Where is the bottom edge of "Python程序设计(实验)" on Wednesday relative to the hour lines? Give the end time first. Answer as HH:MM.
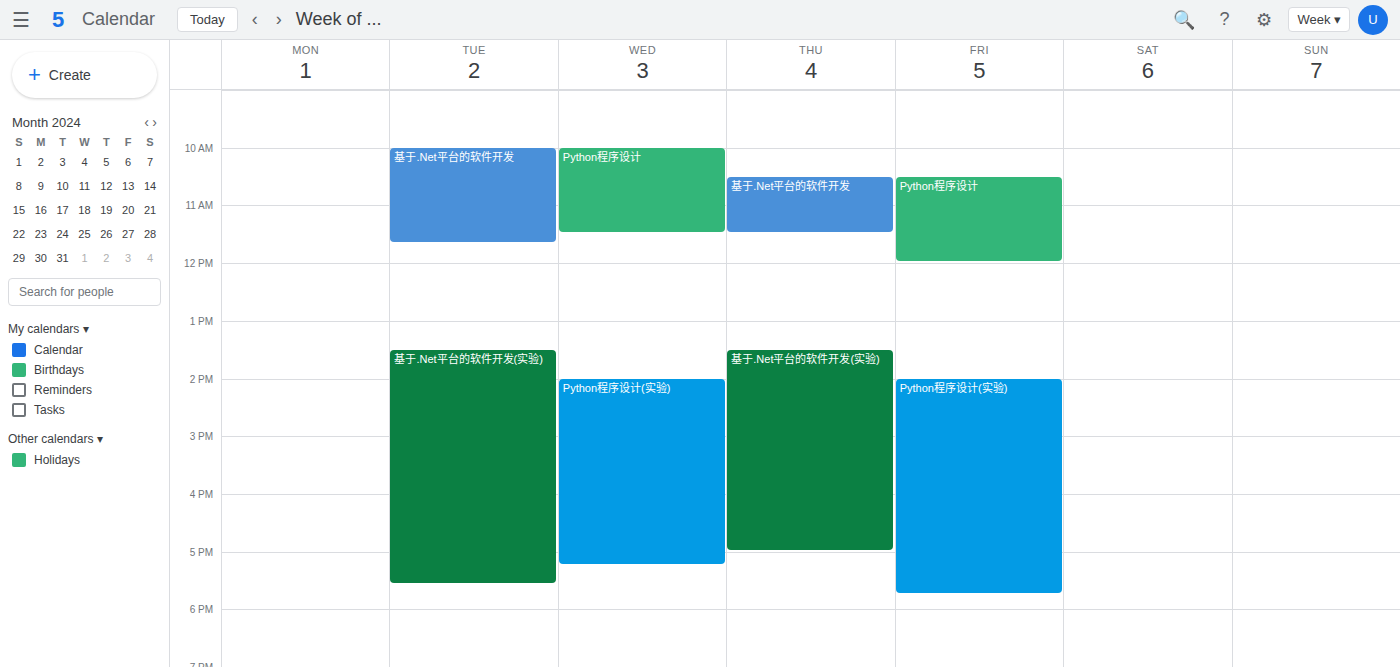
17:15 -- neither: a quarter of the way from the 17:00 line to the 18:00 line.